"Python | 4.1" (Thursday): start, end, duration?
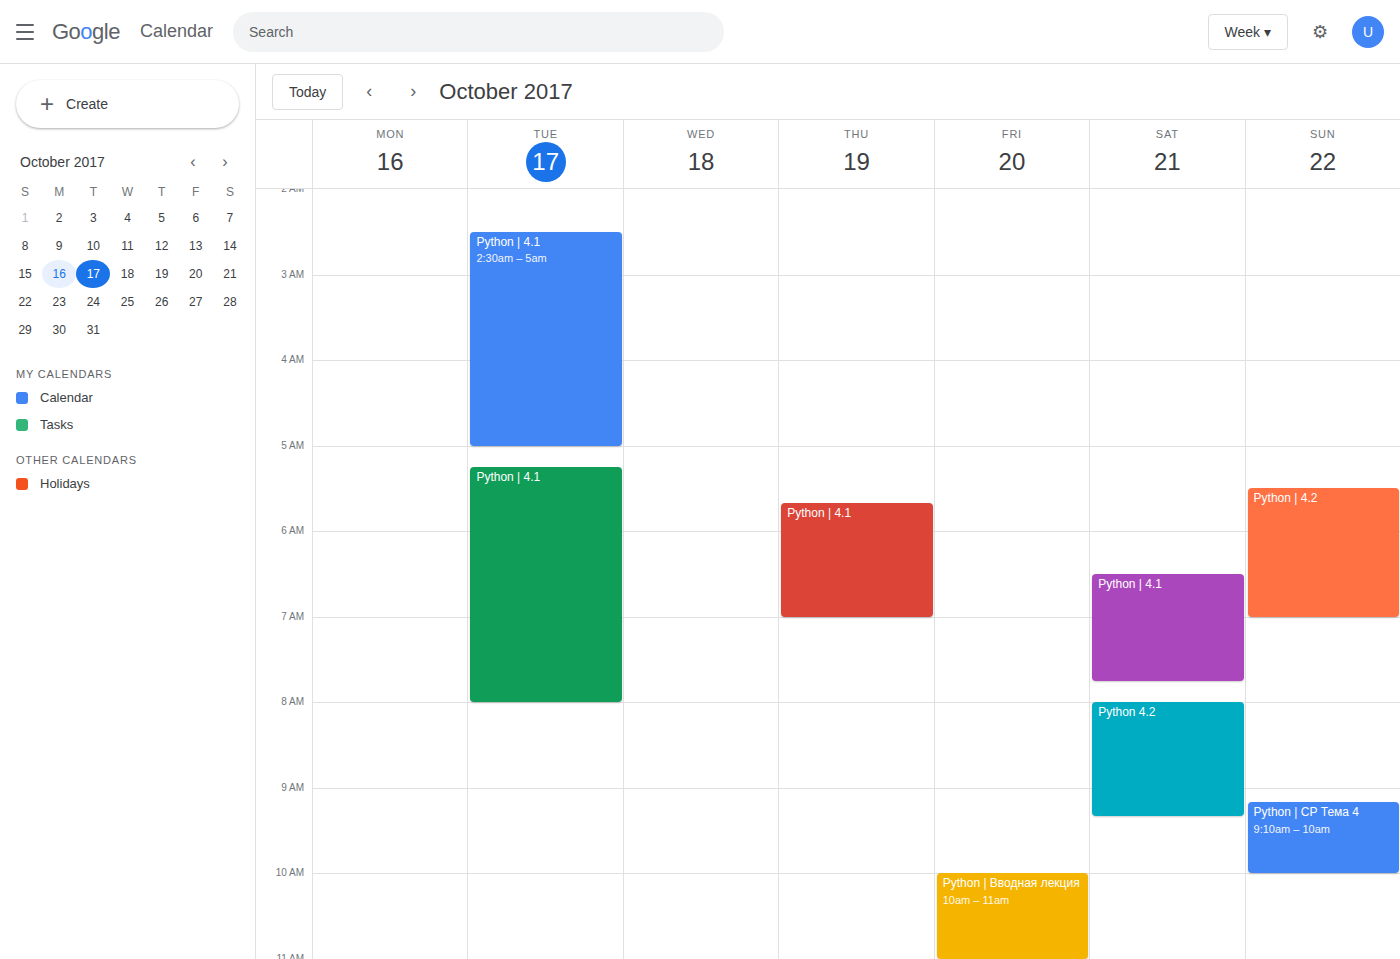
5:40 AM to 7:00 AM, 1 hour 20 minutes